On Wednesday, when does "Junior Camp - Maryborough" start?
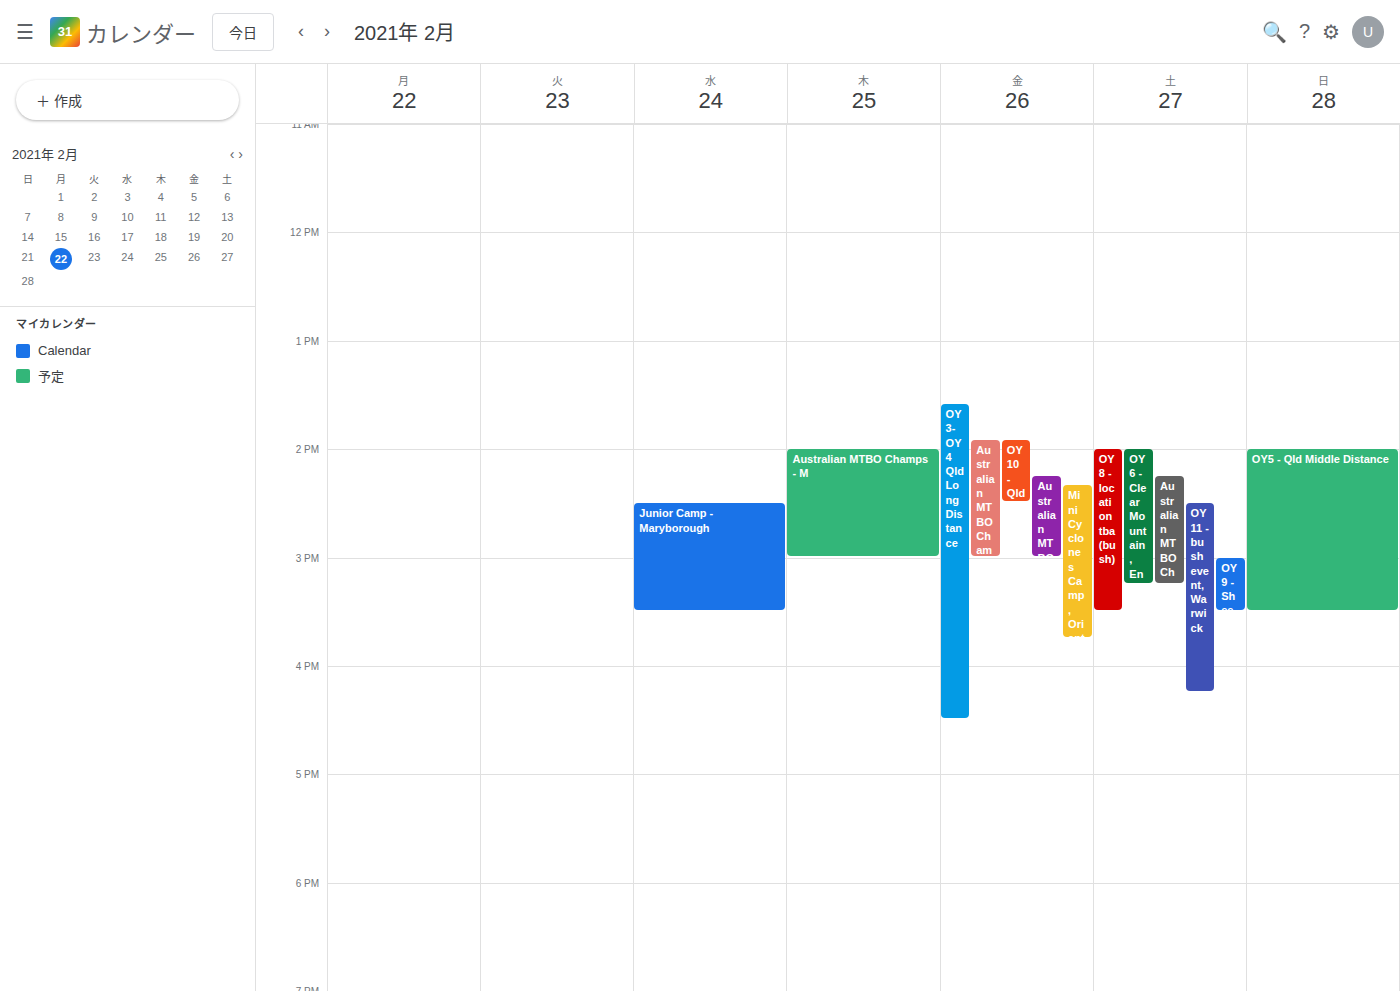
2:30 PM